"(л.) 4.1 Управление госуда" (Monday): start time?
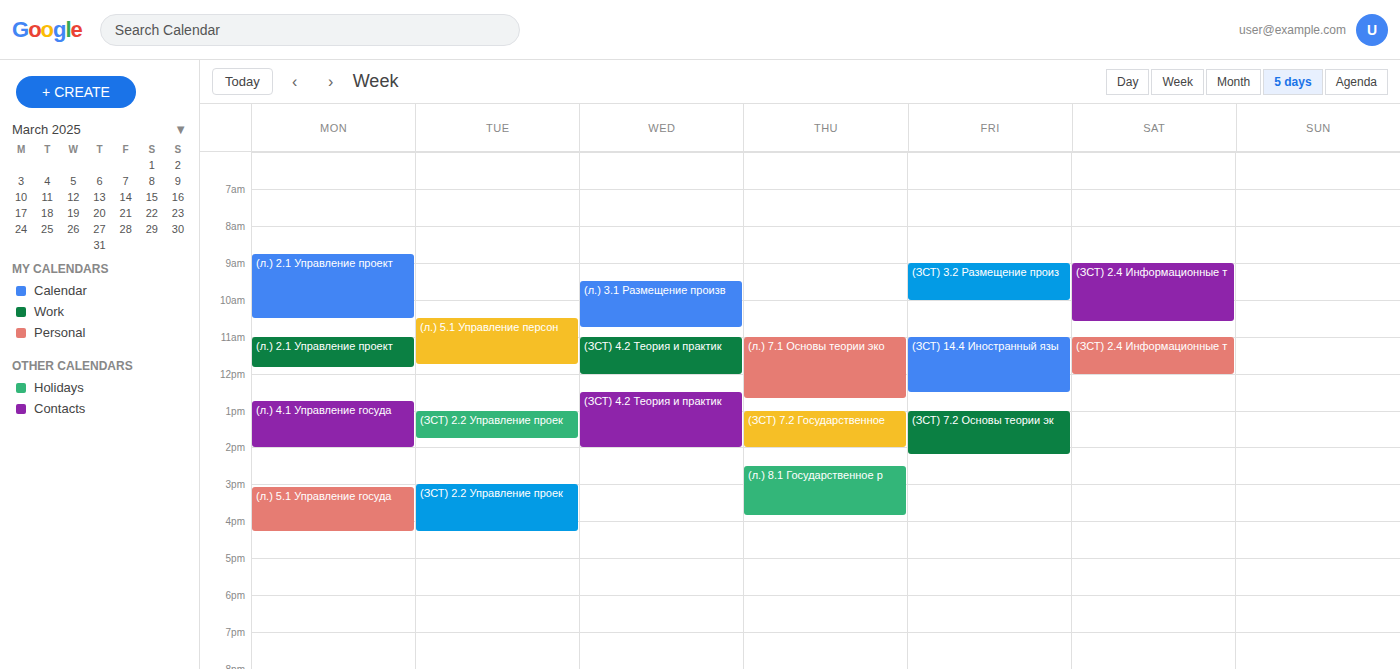
12:45